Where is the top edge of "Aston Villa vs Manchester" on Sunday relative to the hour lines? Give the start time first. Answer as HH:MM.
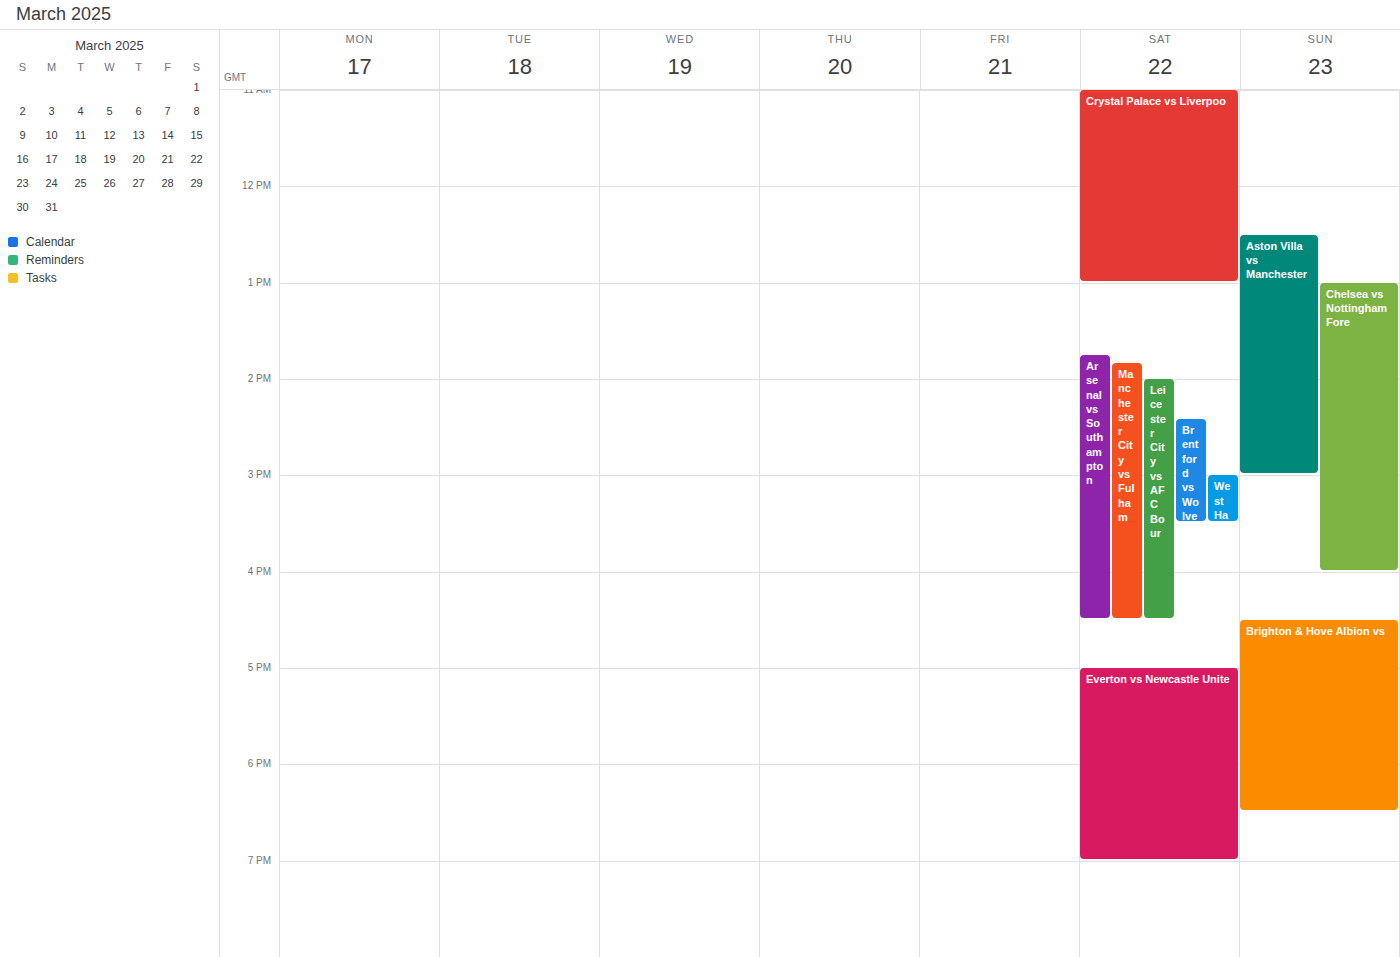
12:30 -- halfway between the 12:00 and 13:00 lines.